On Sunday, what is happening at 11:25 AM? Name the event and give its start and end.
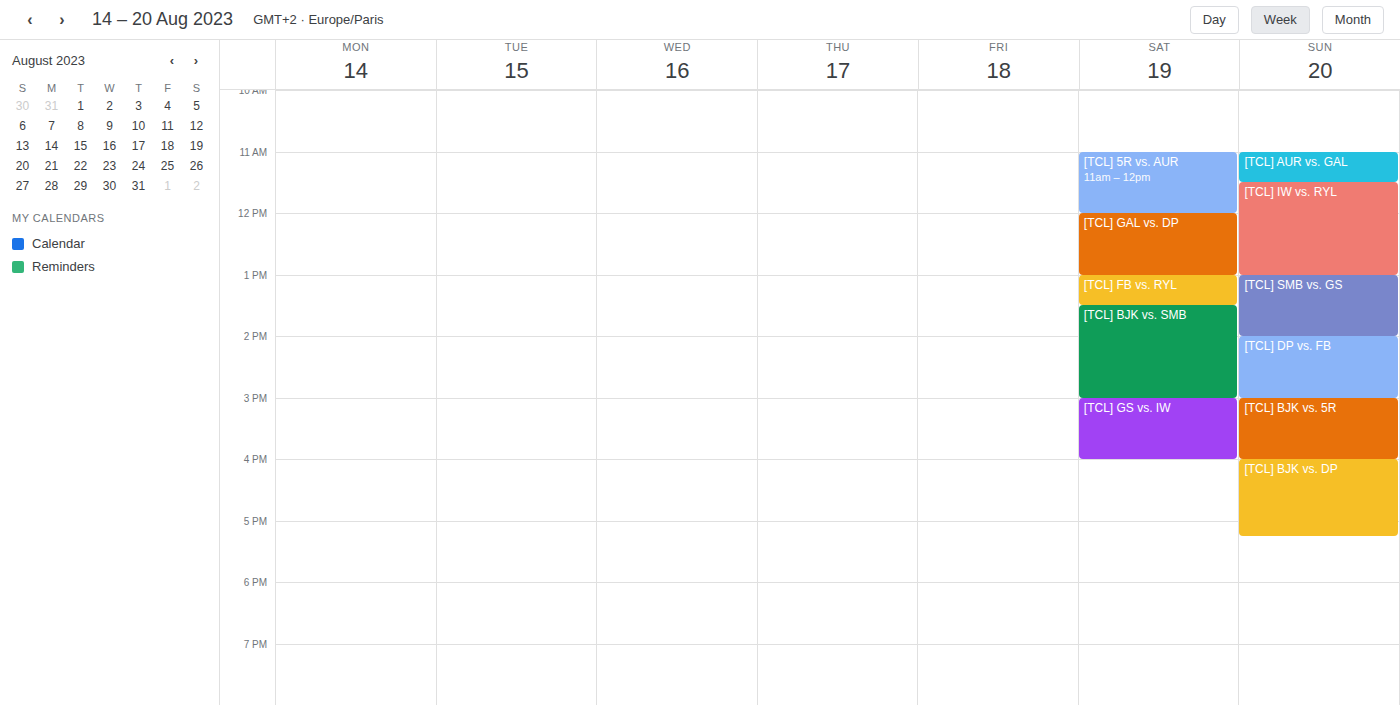
"[TCL] AUR vs. GAL", 11:00 AM to 11:30 AM